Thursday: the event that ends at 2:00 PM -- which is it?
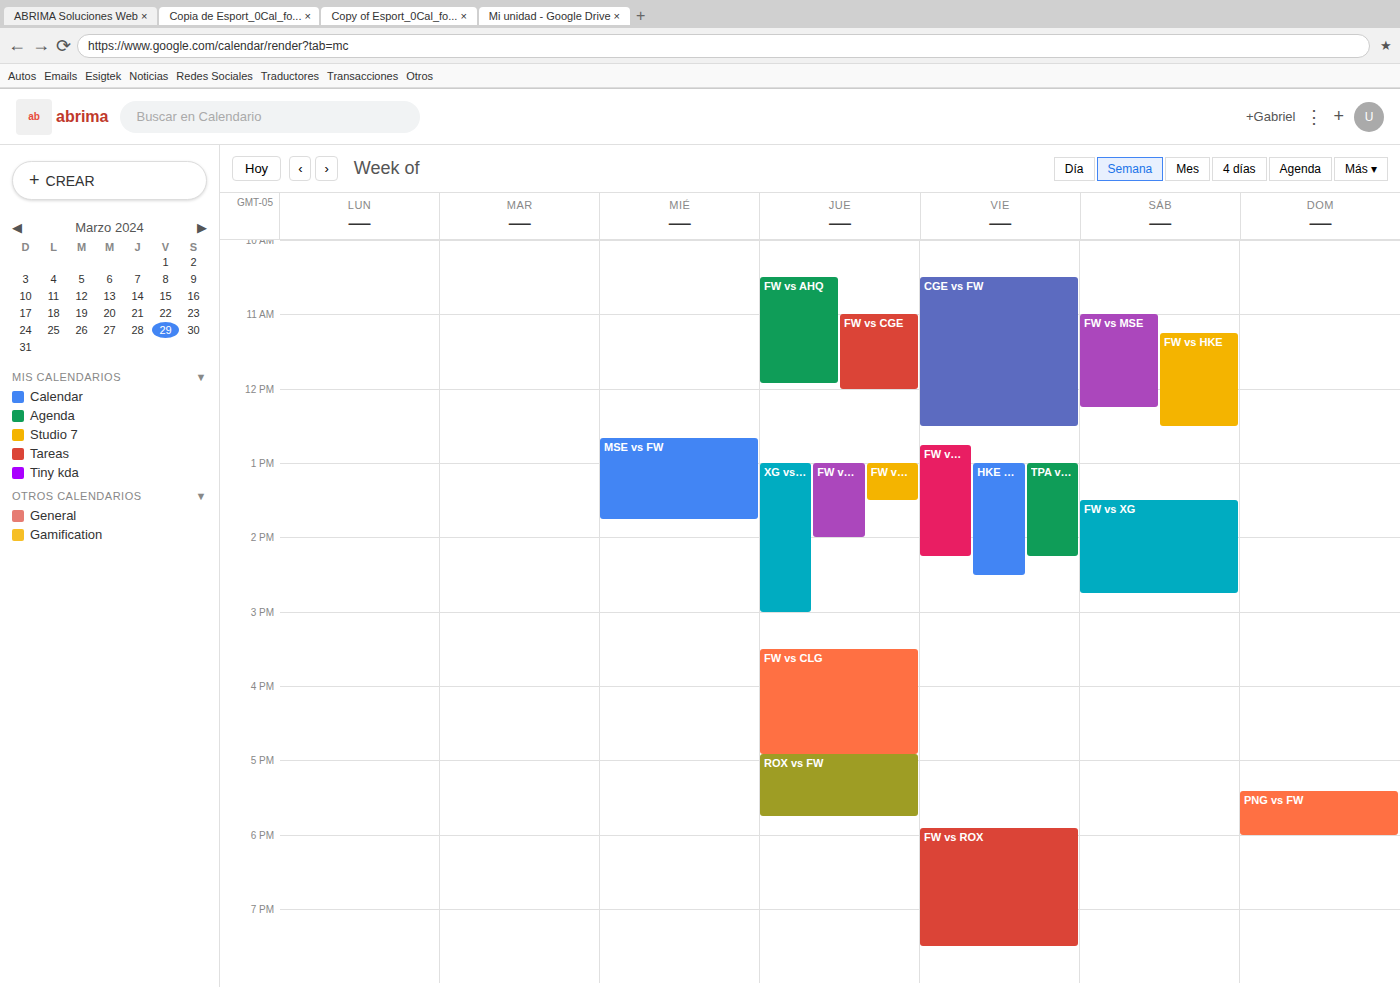
"FW vs PNG"